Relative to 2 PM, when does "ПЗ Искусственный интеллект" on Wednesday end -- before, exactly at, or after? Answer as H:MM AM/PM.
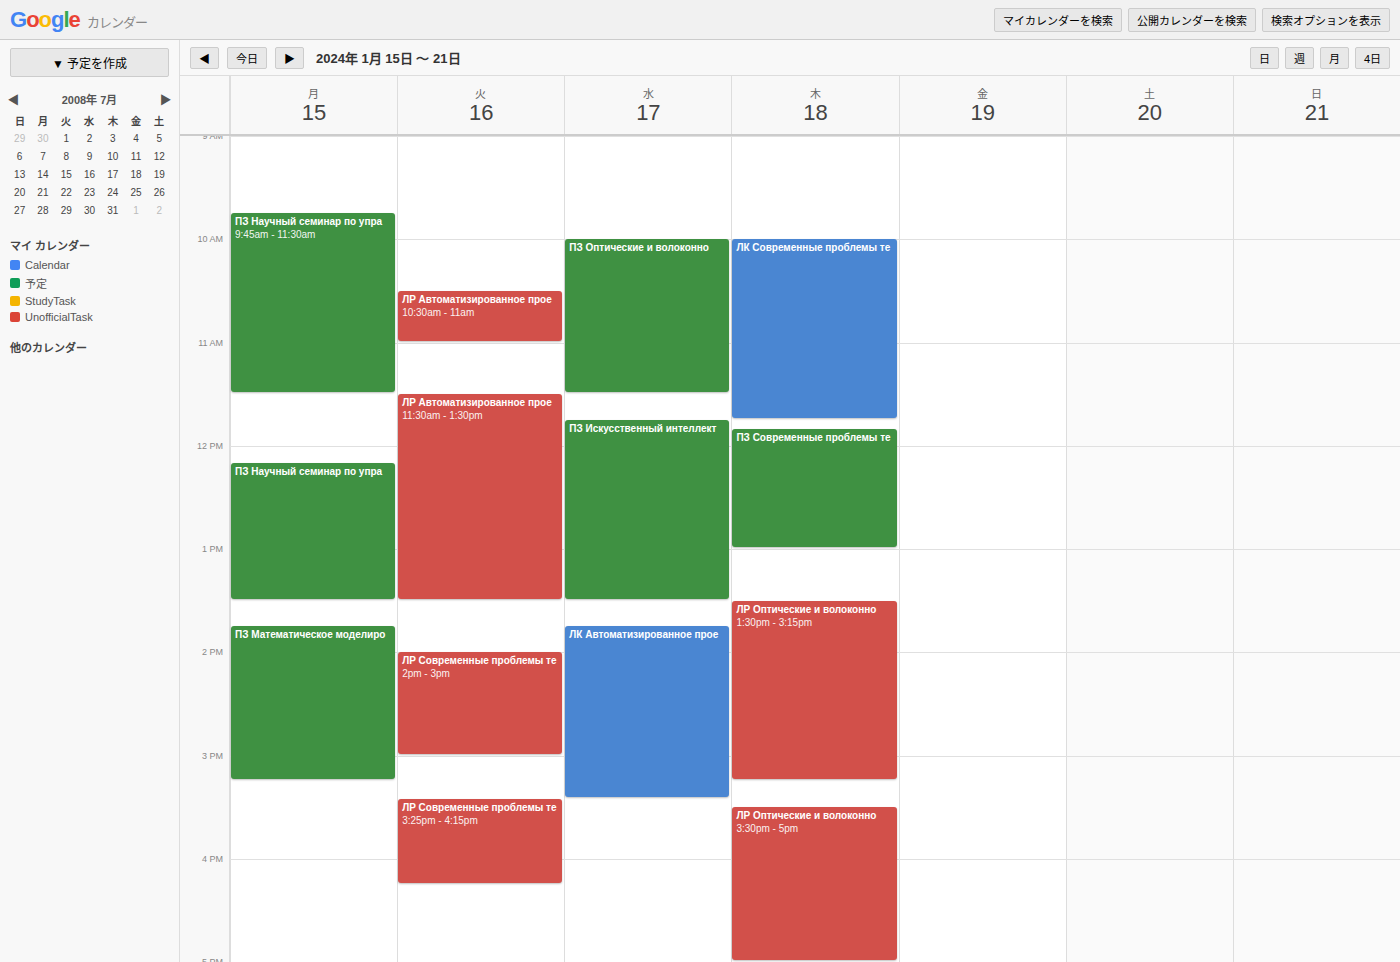
1:30 PM -- before 2 PM, 30 minutes above the 2 PM line.